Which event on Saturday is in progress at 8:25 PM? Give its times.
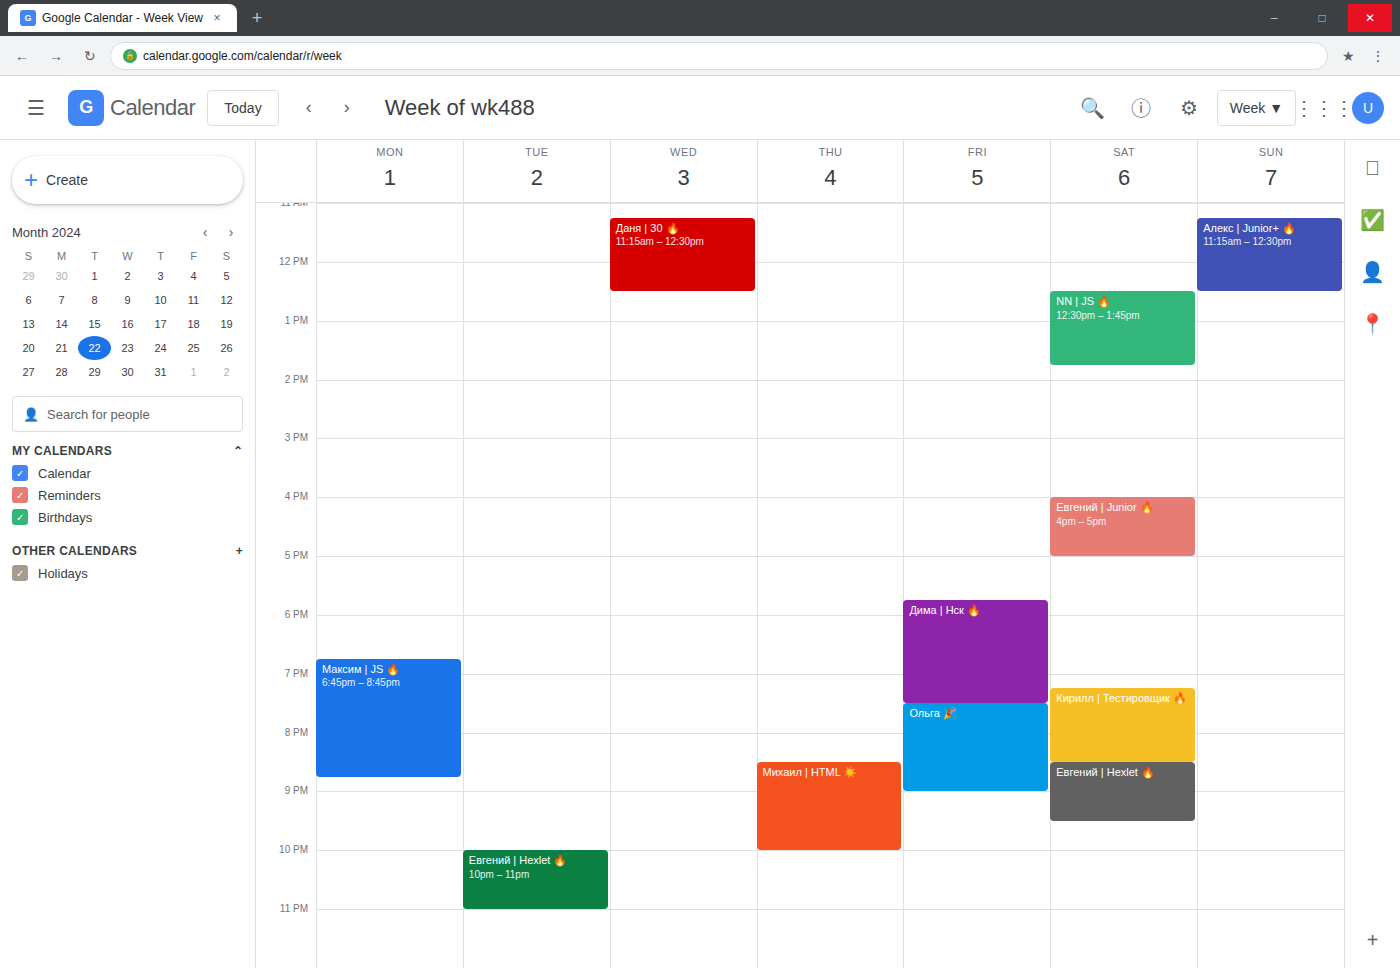
"Кирилл | Тестировщик 🔥", 7:15 PM to 8:30 PM